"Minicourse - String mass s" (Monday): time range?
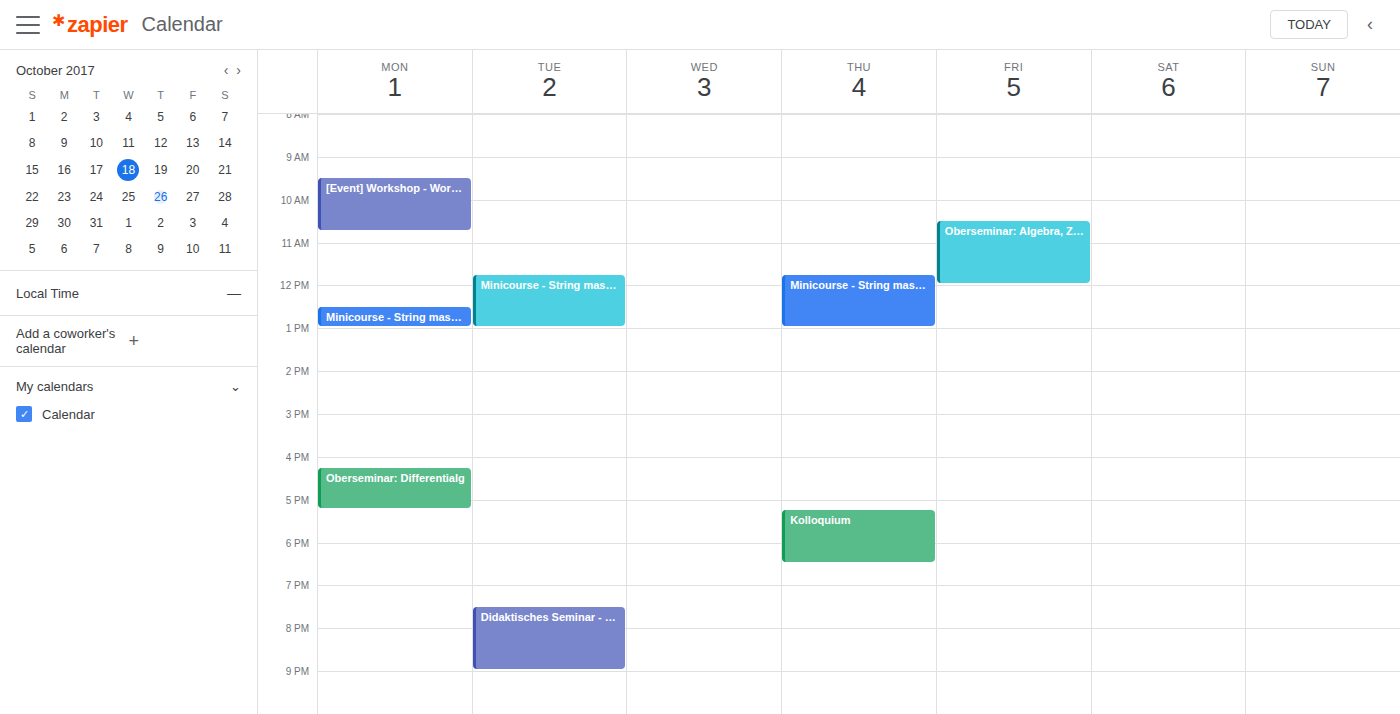
12:30 to 13:00